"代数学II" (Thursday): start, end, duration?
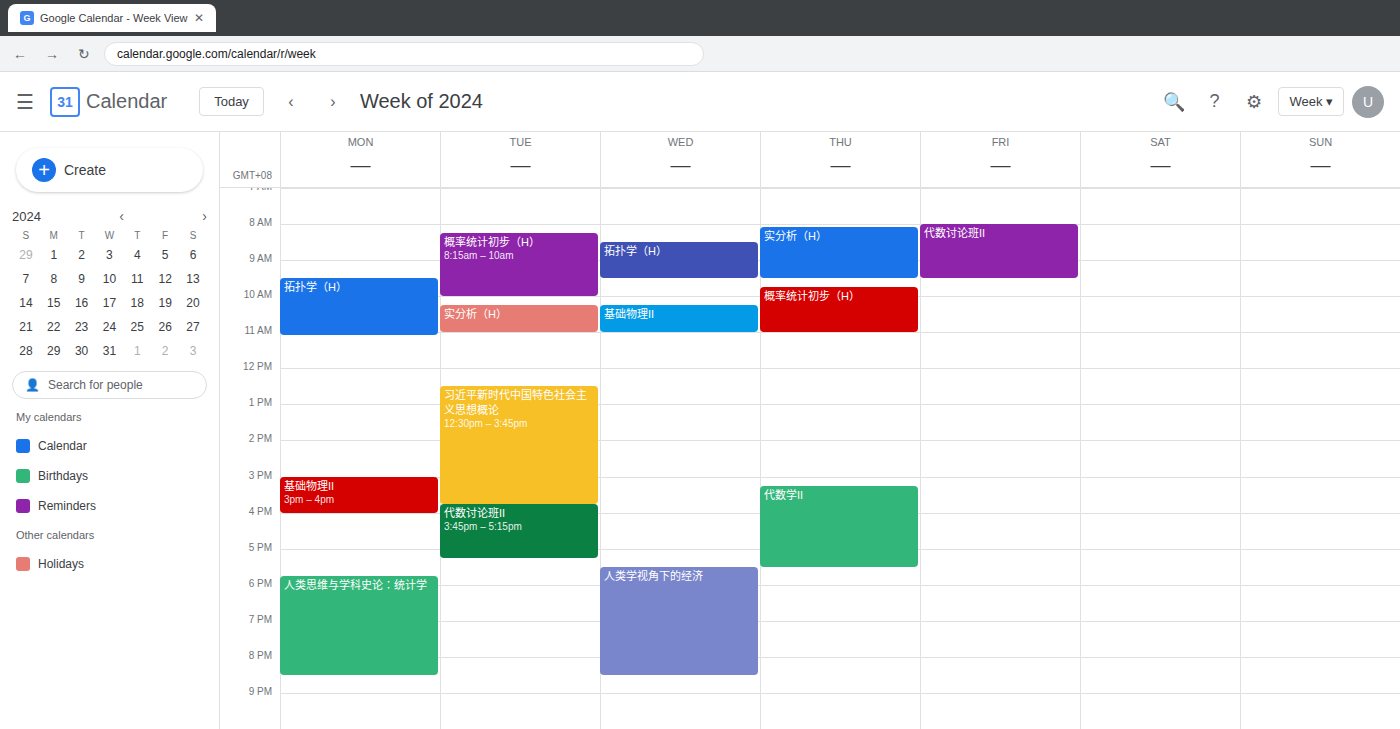
3:15 PM to 5:30 PM, 2 hours 15 minutes